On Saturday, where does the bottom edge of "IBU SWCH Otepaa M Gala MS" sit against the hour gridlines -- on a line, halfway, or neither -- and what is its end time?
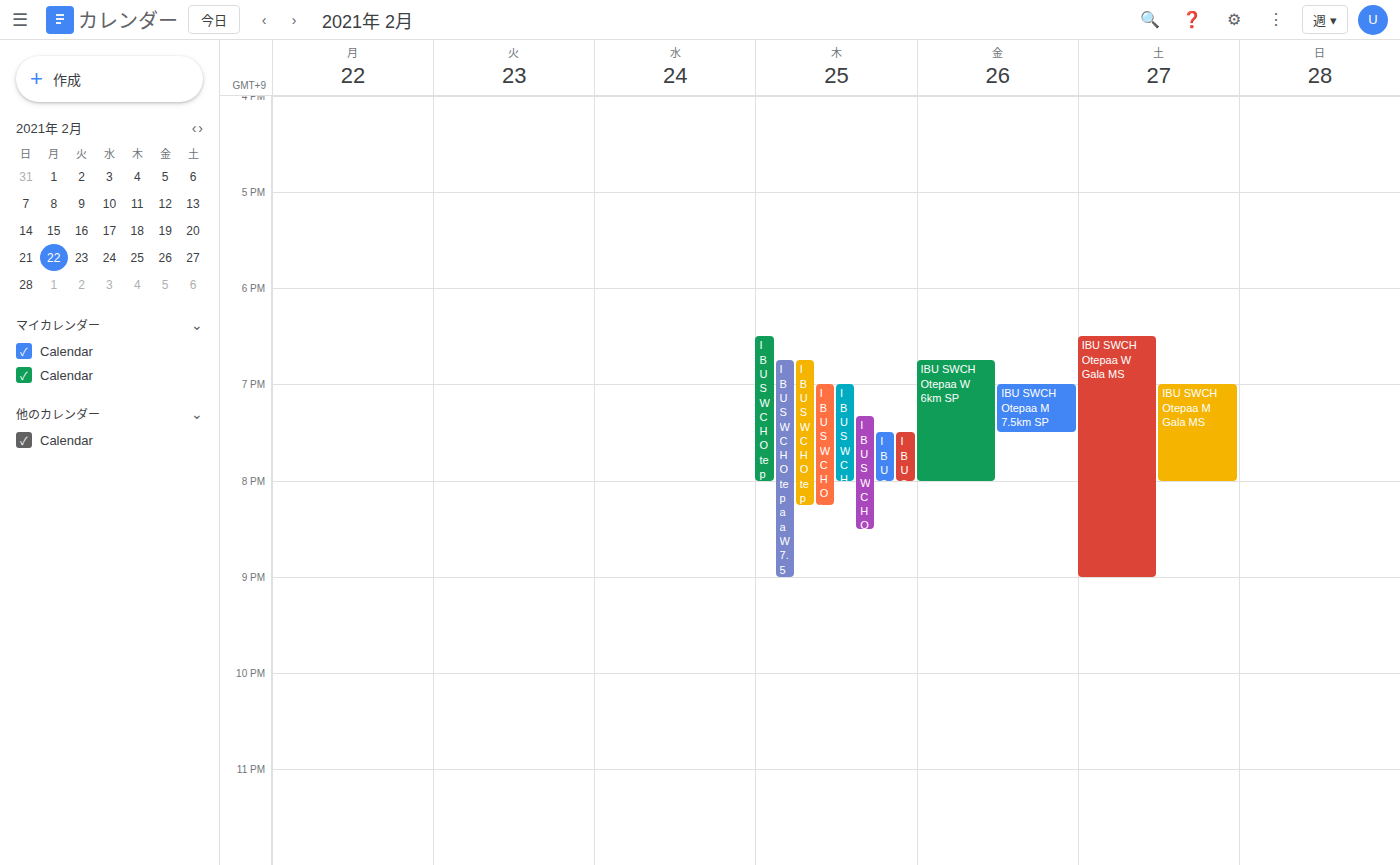
8:00 PM -- exactly on the 8 PM line.